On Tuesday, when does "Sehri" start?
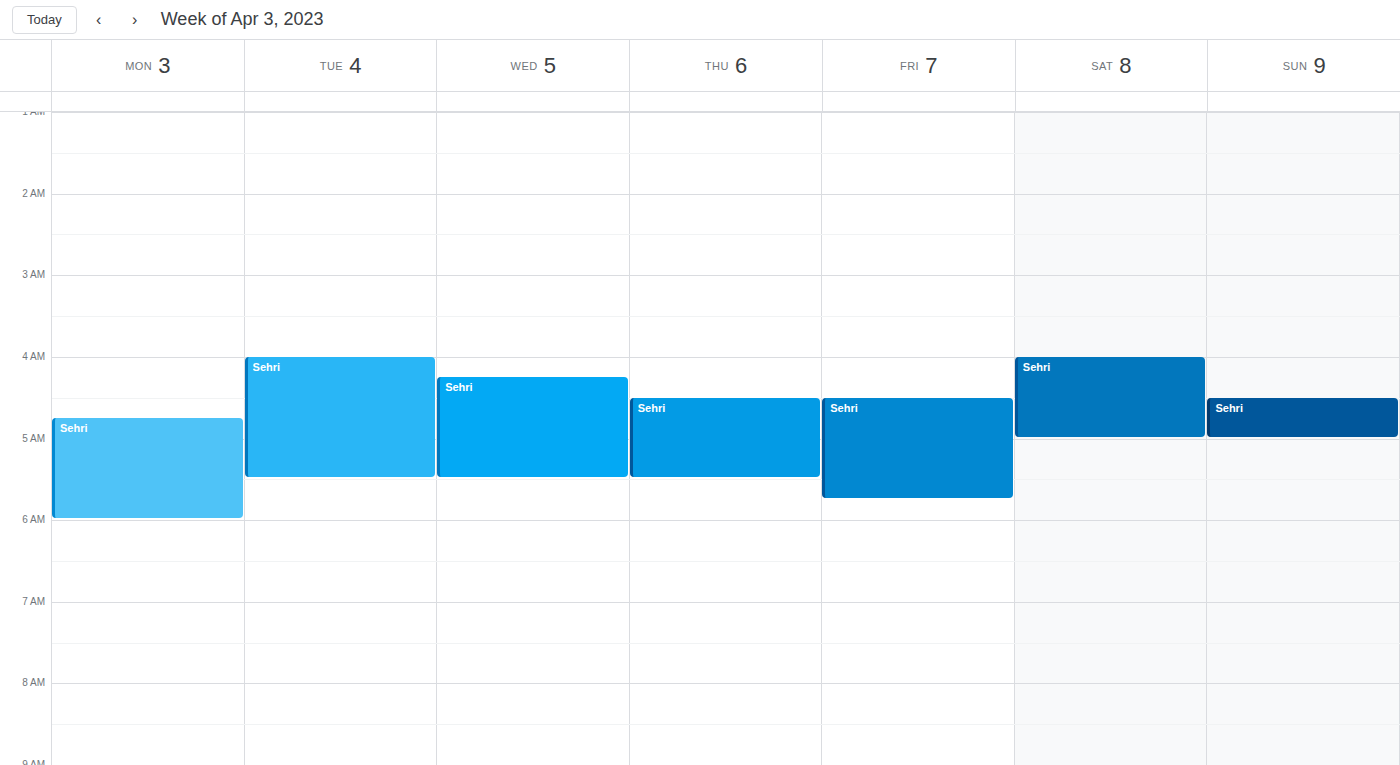
4:00 AM